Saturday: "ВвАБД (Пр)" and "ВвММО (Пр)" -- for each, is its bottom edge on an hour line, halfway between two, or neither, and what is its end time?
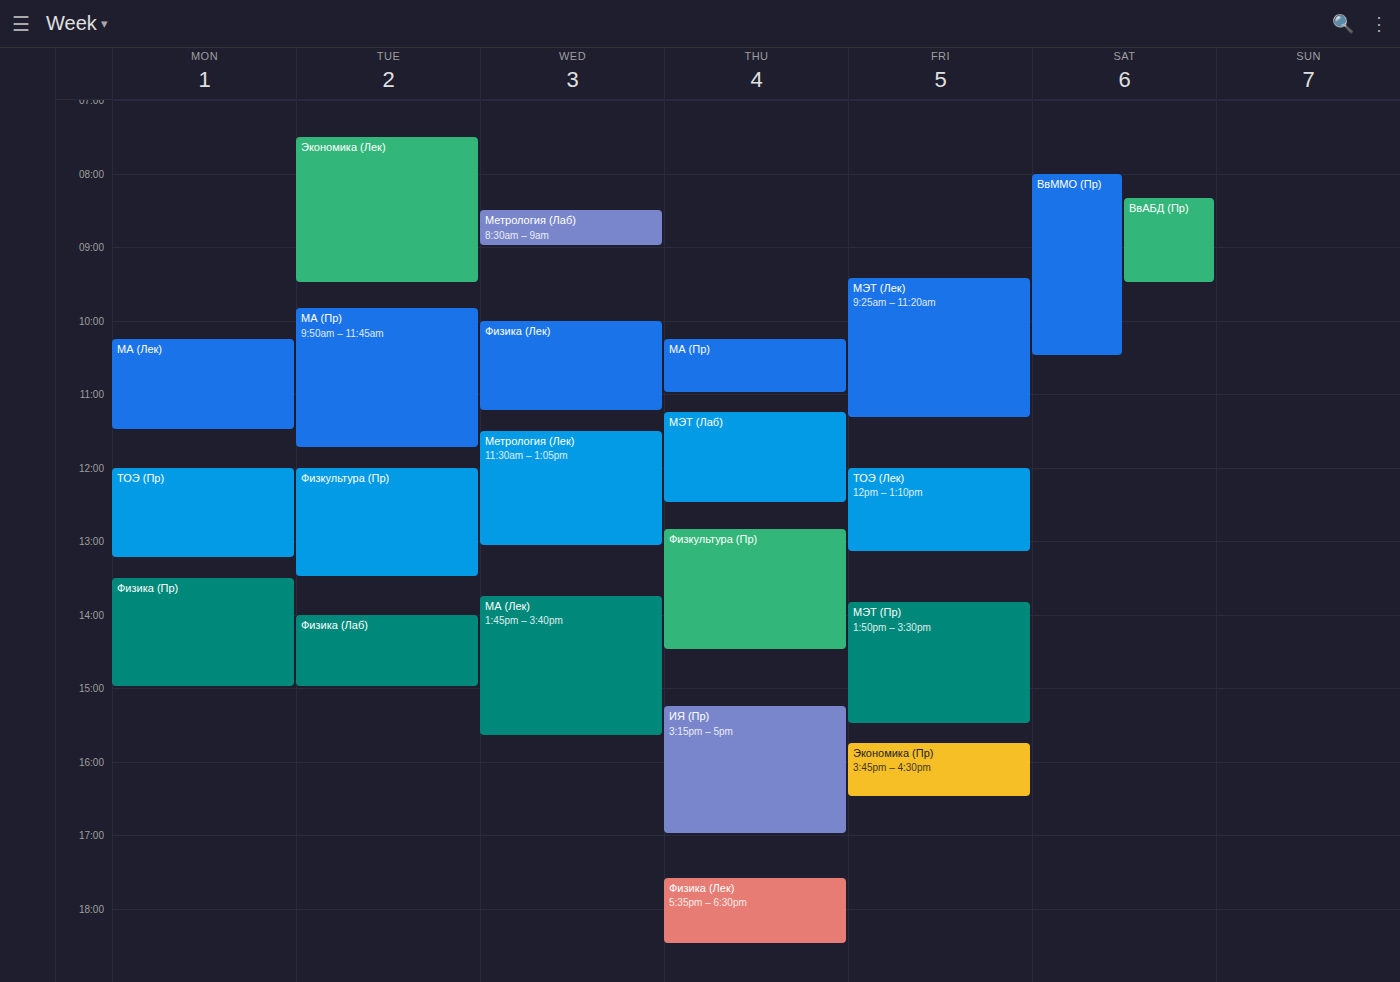
"ВвАБД (Пр)": 9:30 AM, halfway between the 9 AM and 10 AM lines. "ВвММО (Пр)": 10:30 AM, halfway between the 10 AM and 11 AM lines.